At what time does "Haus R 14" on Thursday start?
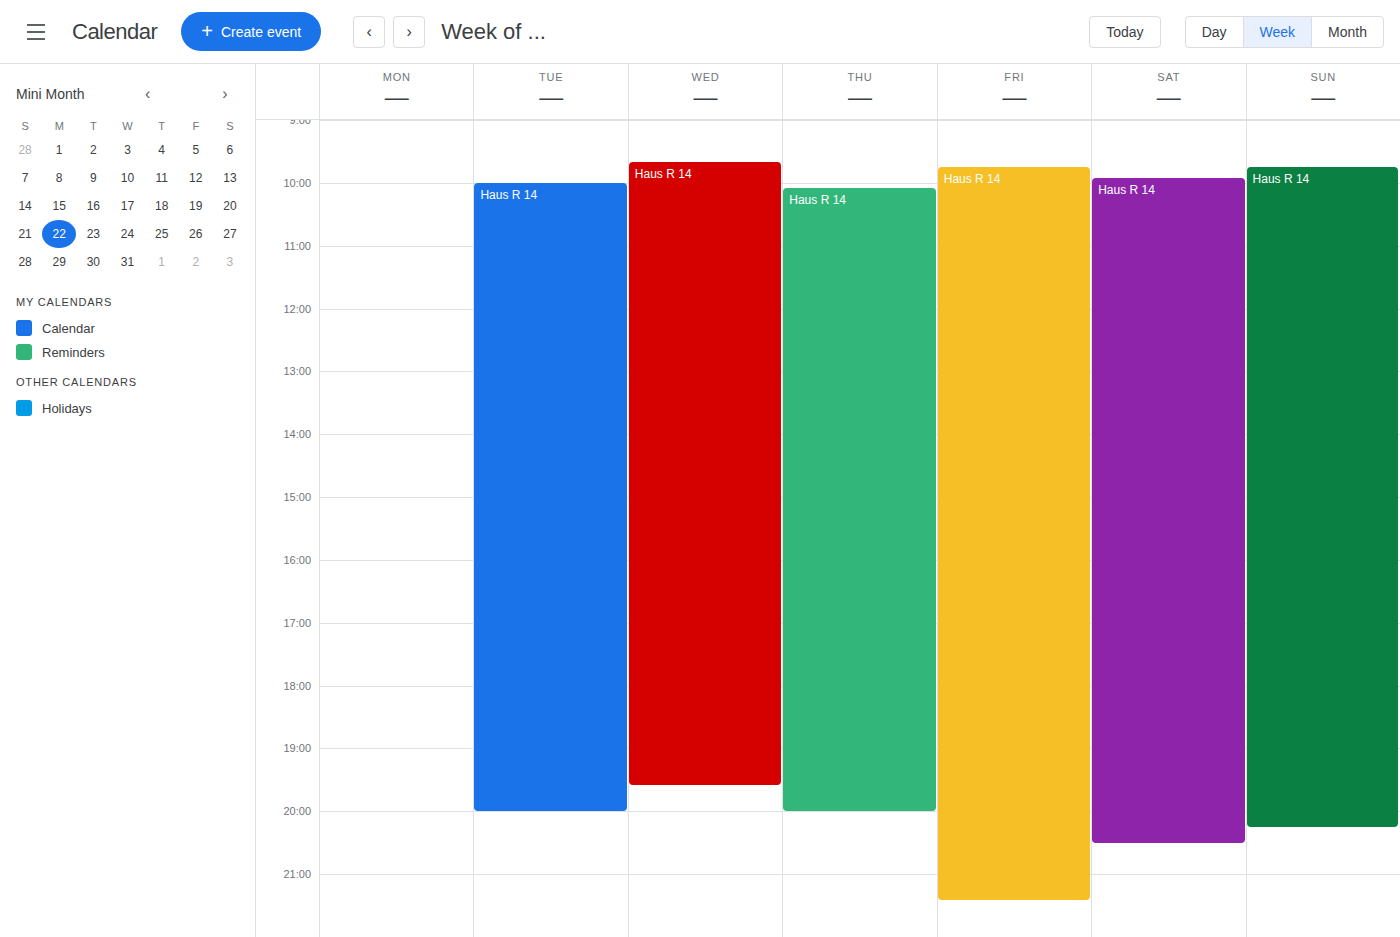
10:05 AM